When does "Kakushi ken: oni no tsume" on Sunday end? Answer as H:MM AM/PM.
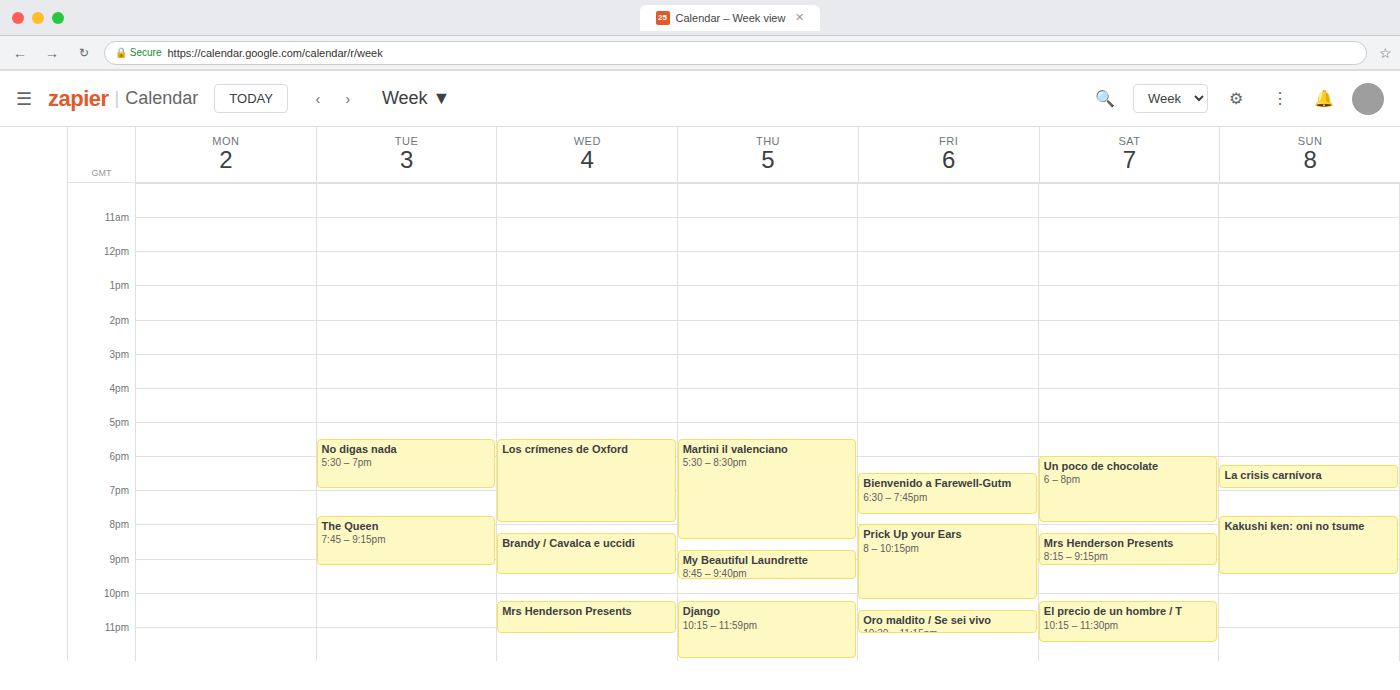
9:30 PM